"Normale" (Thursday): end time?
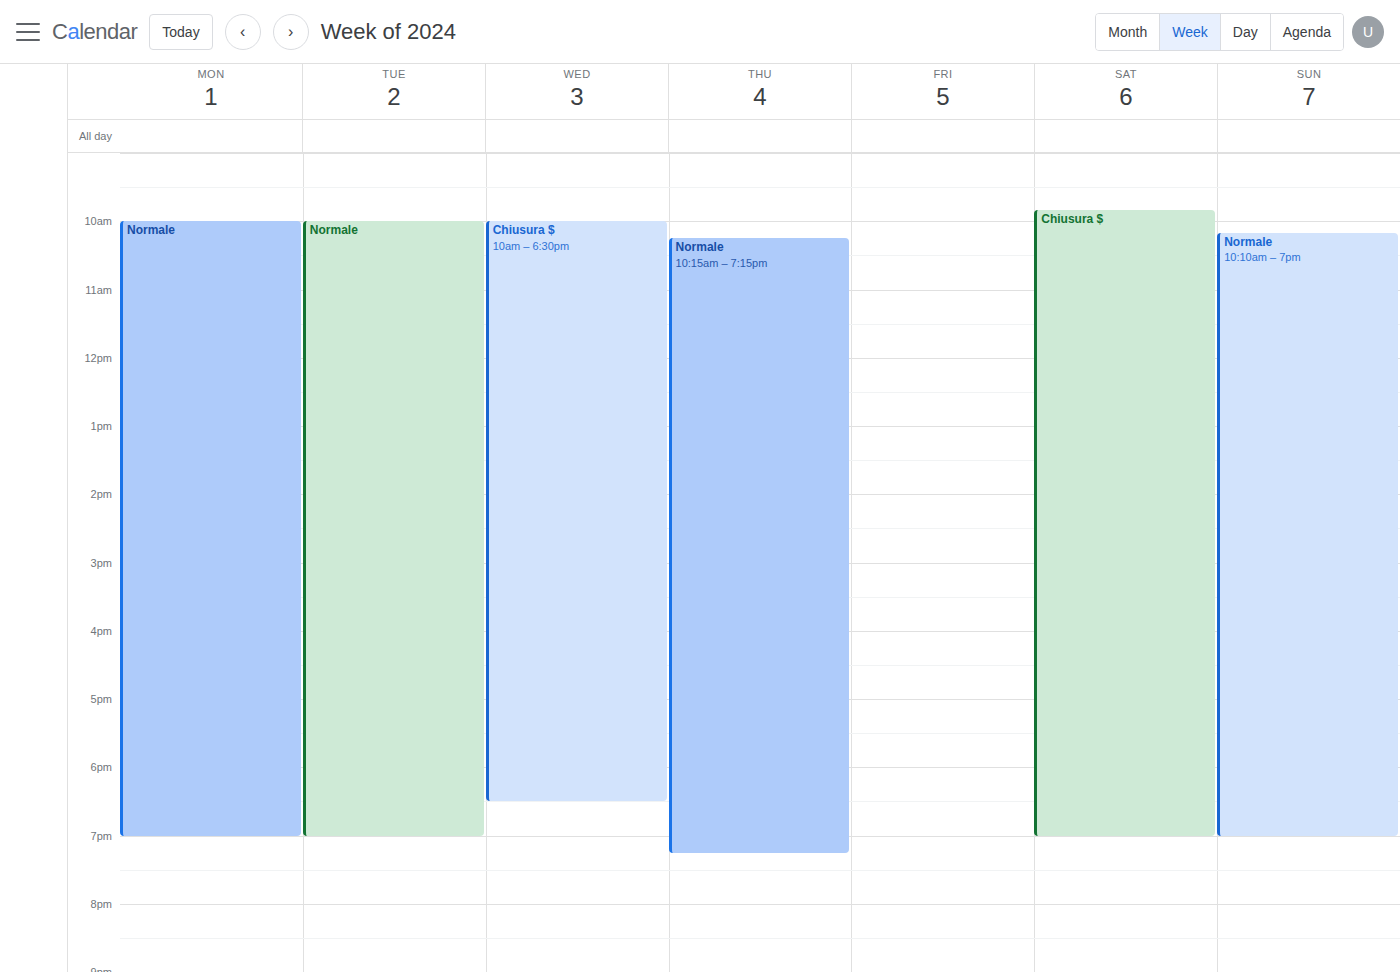
7:15 PM